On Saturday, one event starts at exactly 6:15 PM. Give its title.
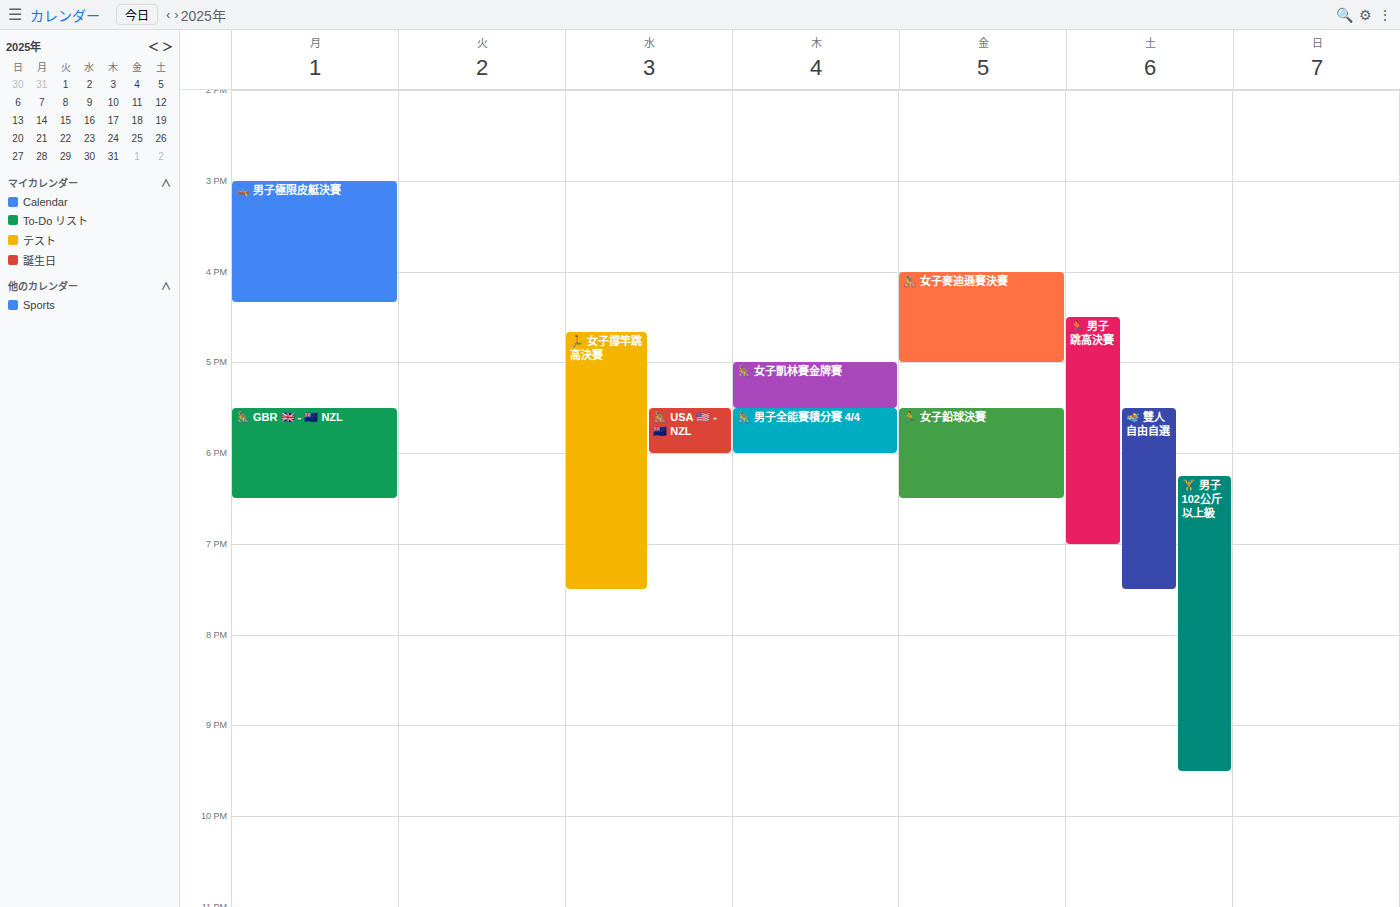
"🏋 男子102公斤以上級"